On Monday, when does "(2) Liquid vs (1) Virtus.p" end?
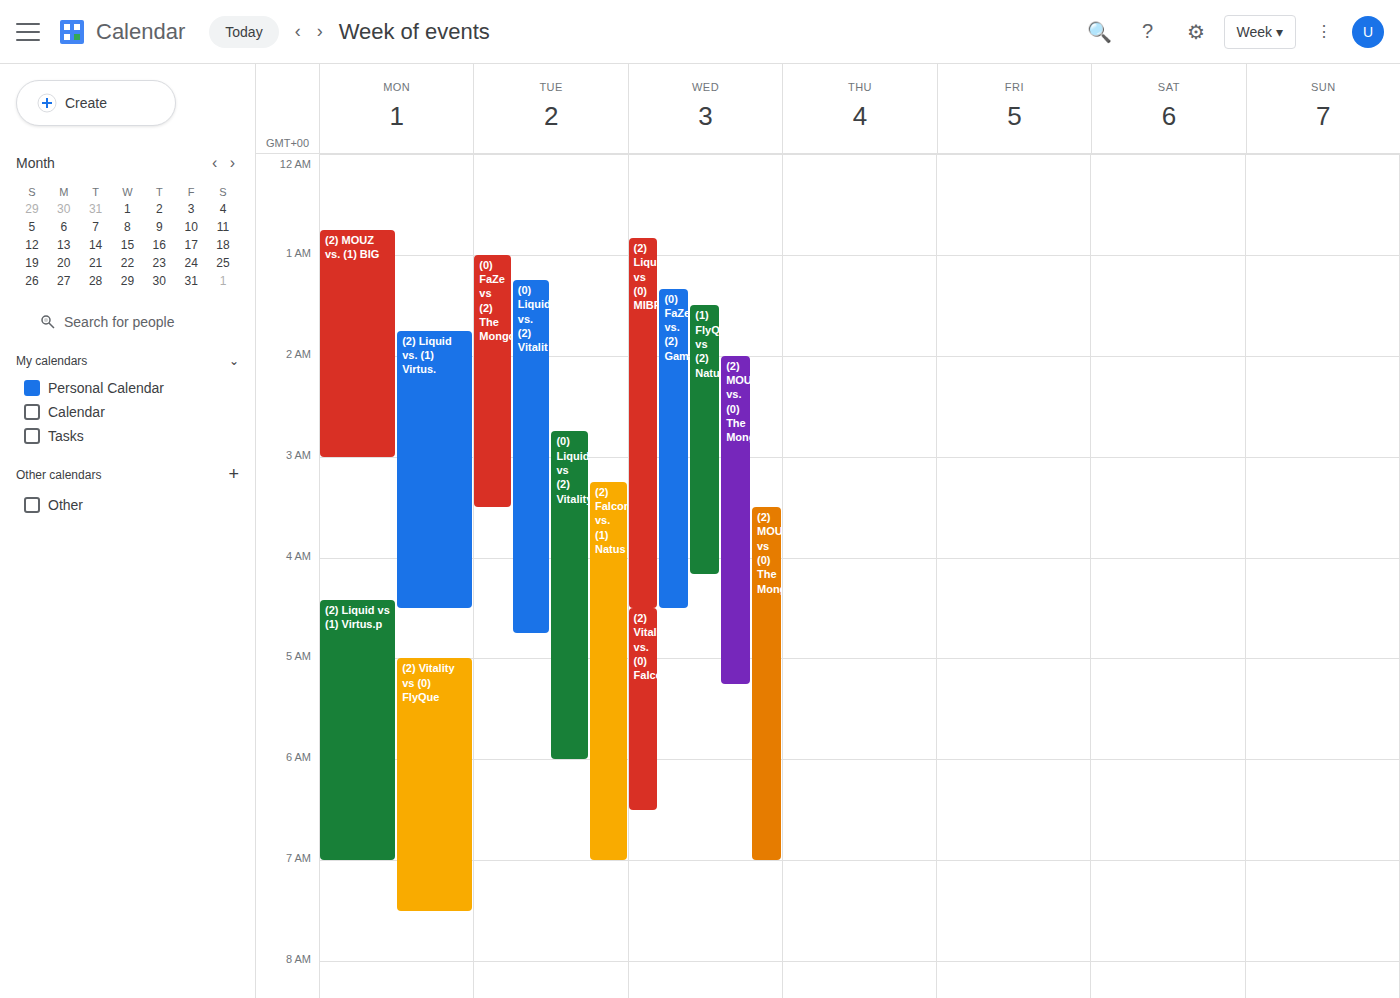
7:00 AM